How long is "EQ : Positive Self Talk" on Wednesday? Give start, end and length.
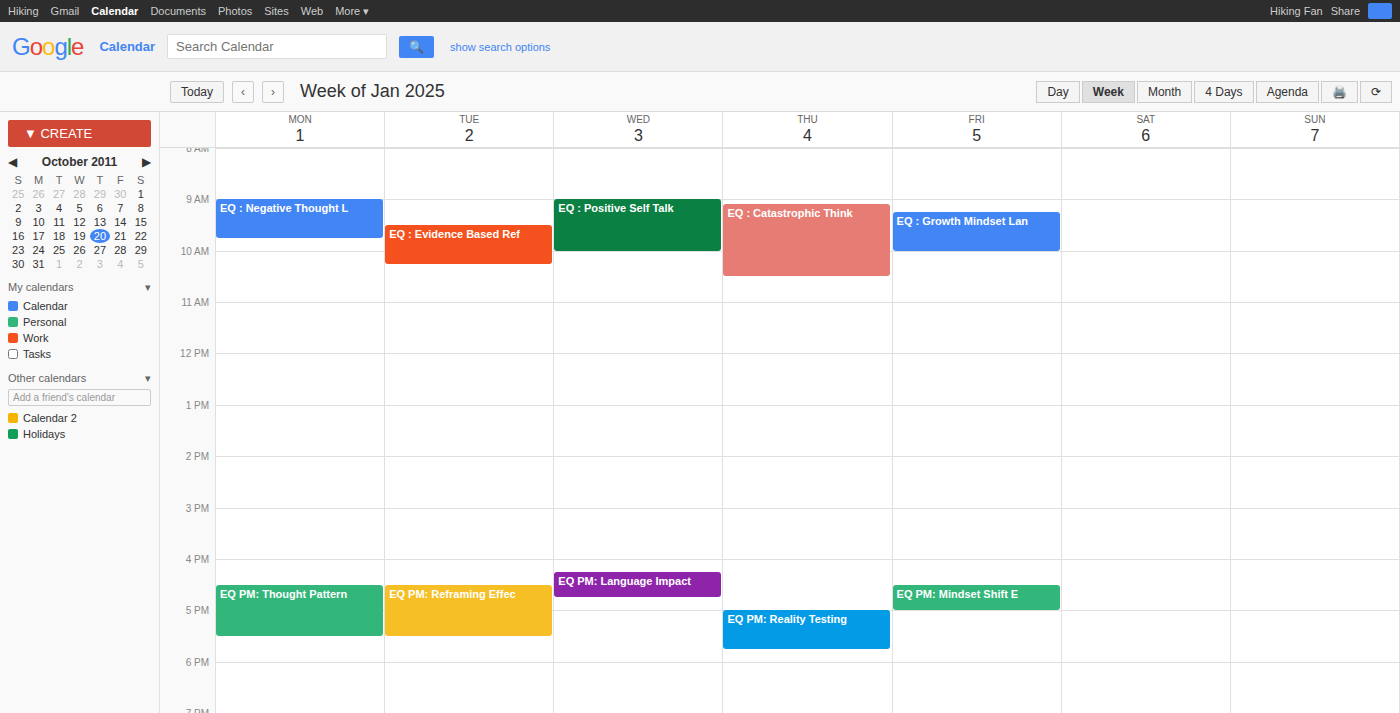
9:00 AM to 10:00 AM, 1 hour